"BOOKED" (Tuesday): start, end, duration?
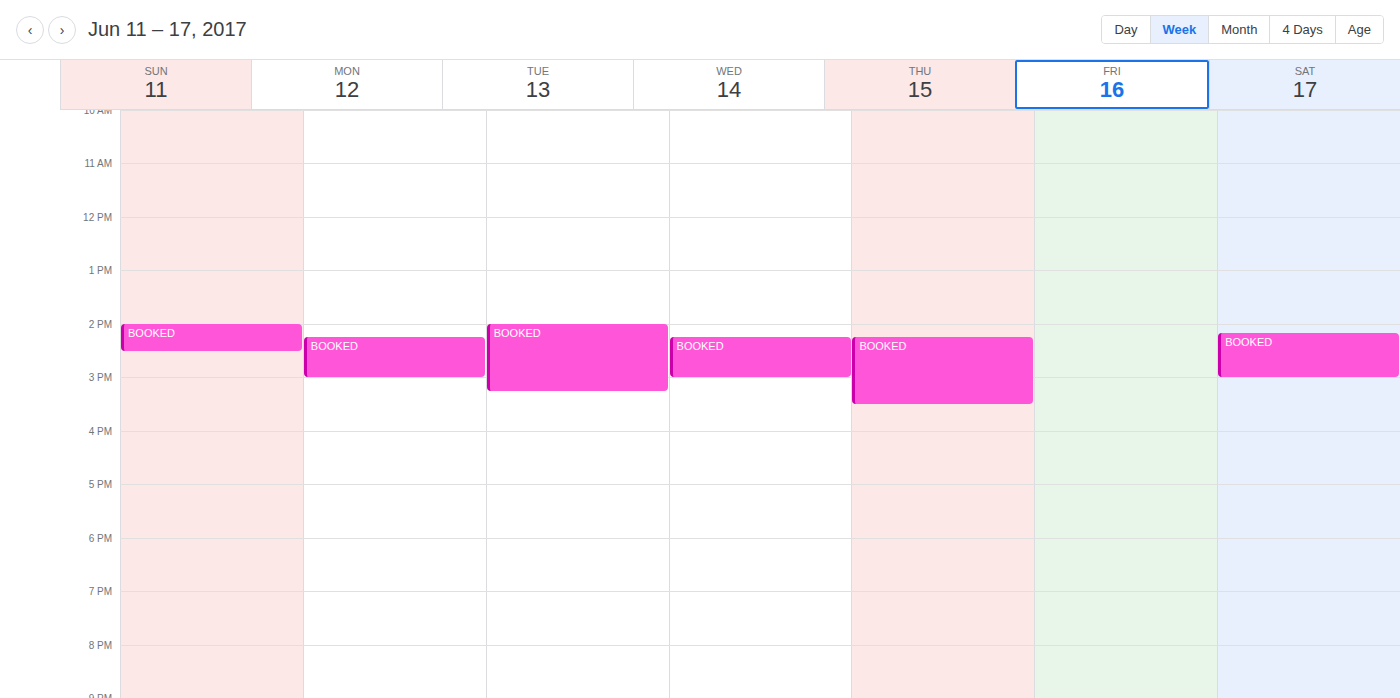
2:00 PM to 3:15 PM, 1 hour 15 minutes